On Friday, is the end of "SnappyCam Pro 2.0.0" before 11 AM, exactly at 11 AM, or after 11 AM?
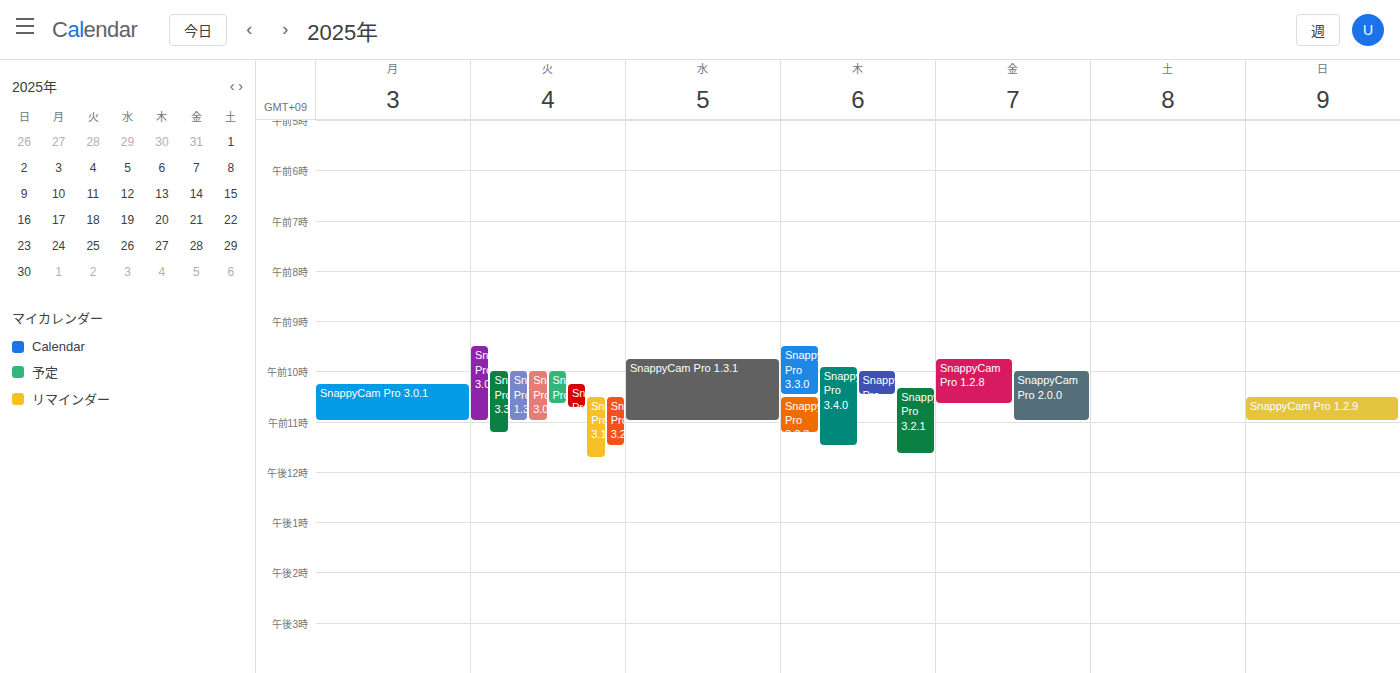
11:00 AM -- exactly at 11 AM, on the 11 AM line.